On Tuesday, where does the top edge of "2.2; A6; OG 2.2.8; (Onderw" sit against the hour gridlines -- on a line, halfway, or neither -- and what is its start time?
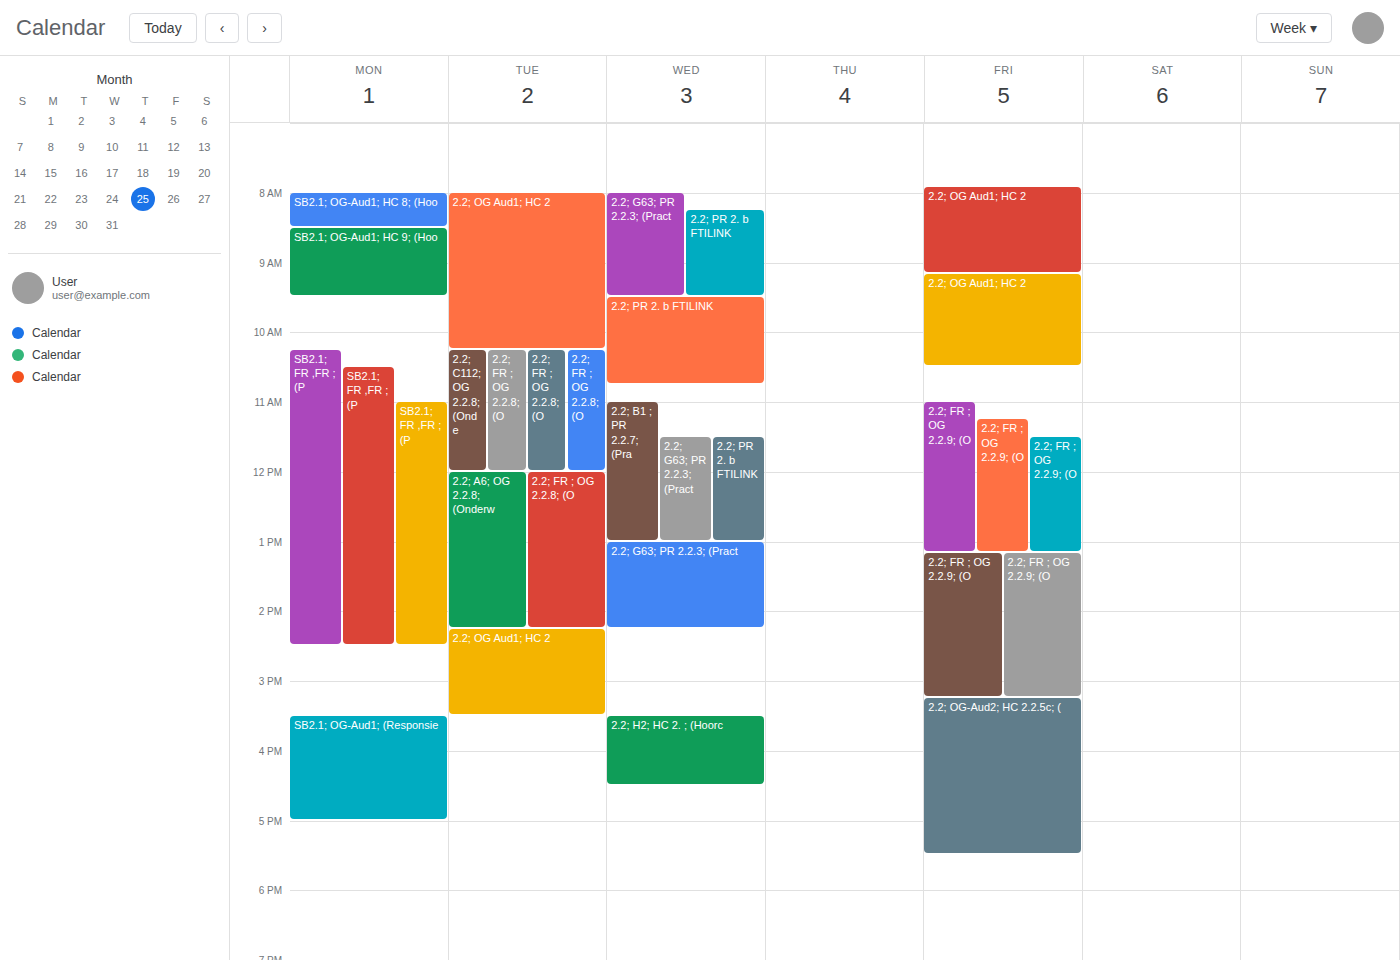
12:00 PM -- exactly on the 12 PM line.